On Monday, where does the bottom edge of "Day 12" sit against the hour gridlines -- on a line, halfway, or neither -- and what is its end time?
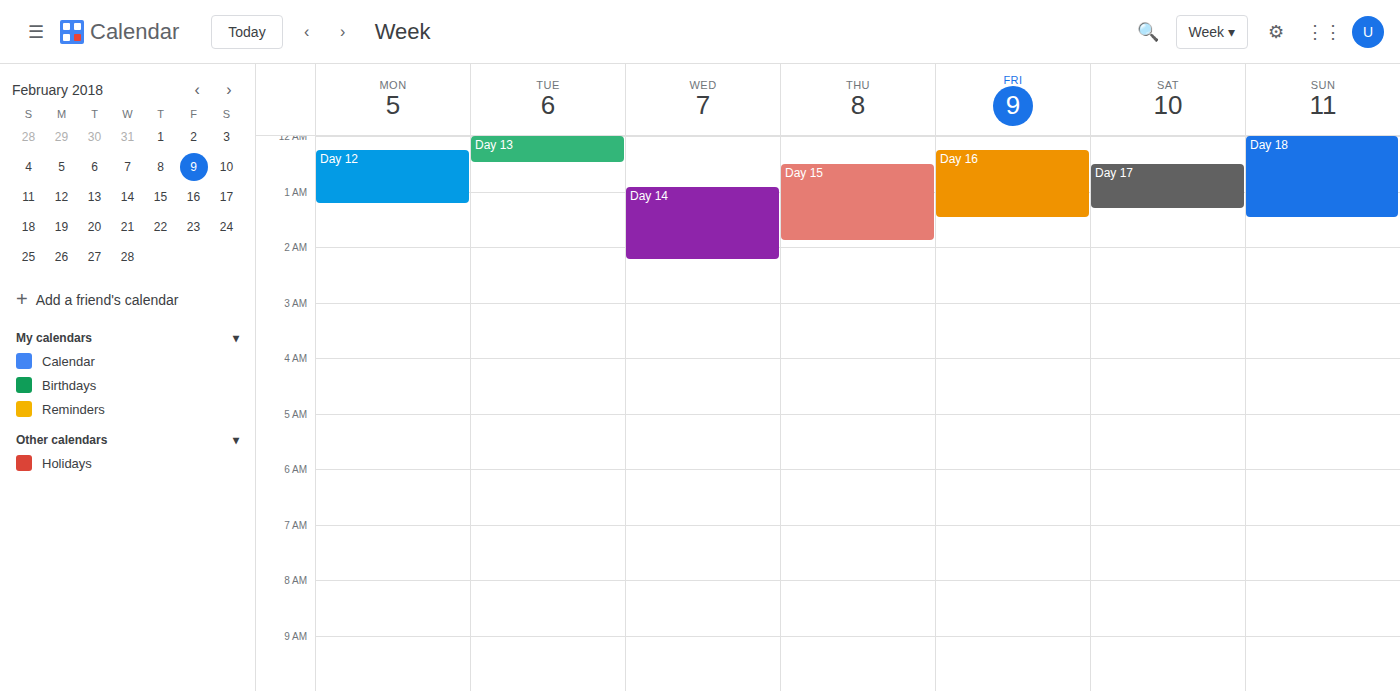
1:15 AM -- neither: a quarter of the way from the 1 AM line to the 2 AM line.